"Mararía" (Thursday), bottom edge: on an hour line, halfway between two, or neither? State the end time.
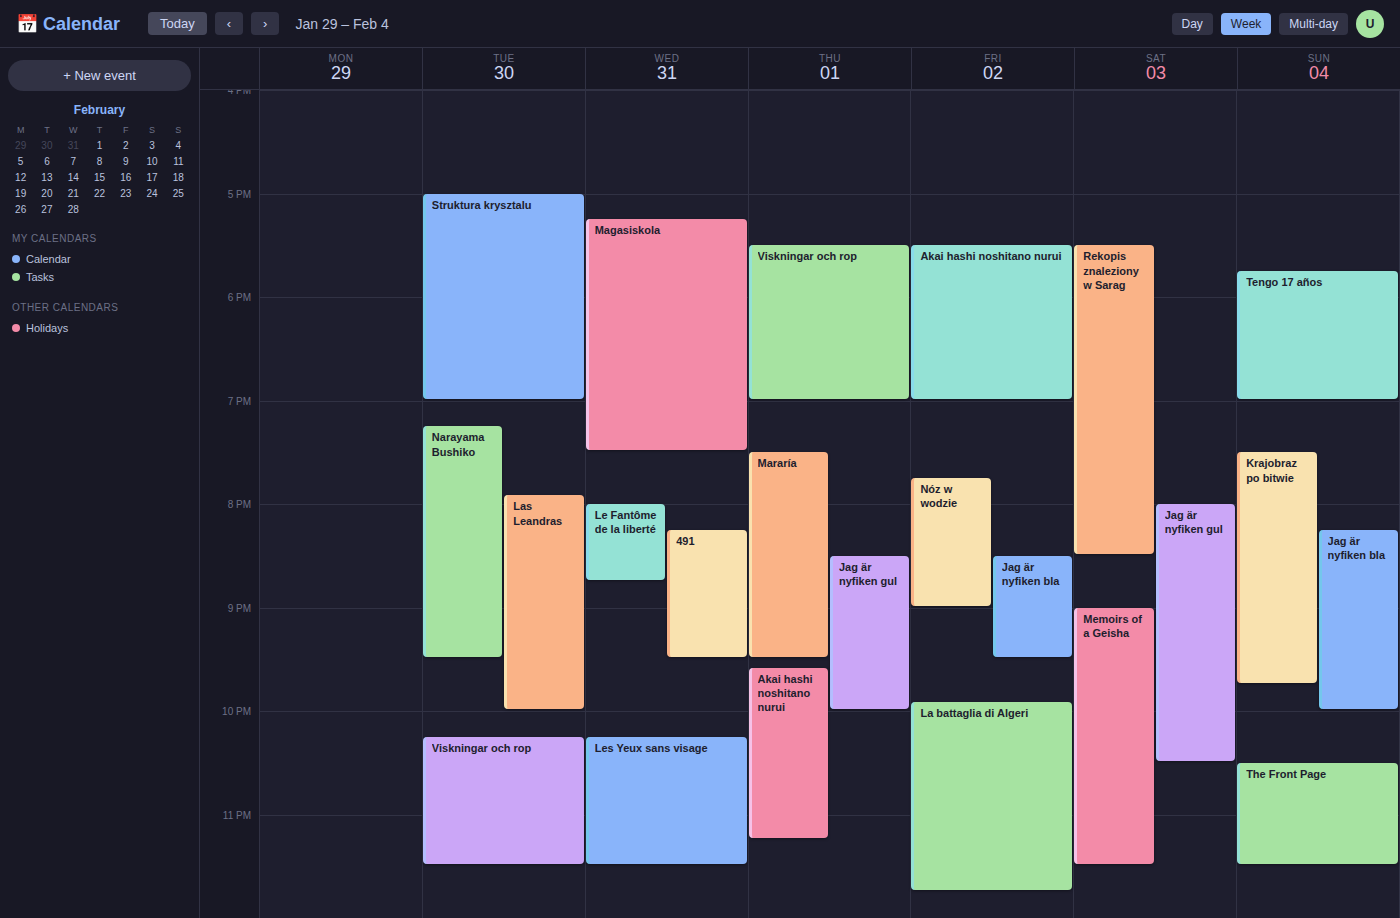
9:30 PM -- halfway between the 9 PM and 10 PM lines.